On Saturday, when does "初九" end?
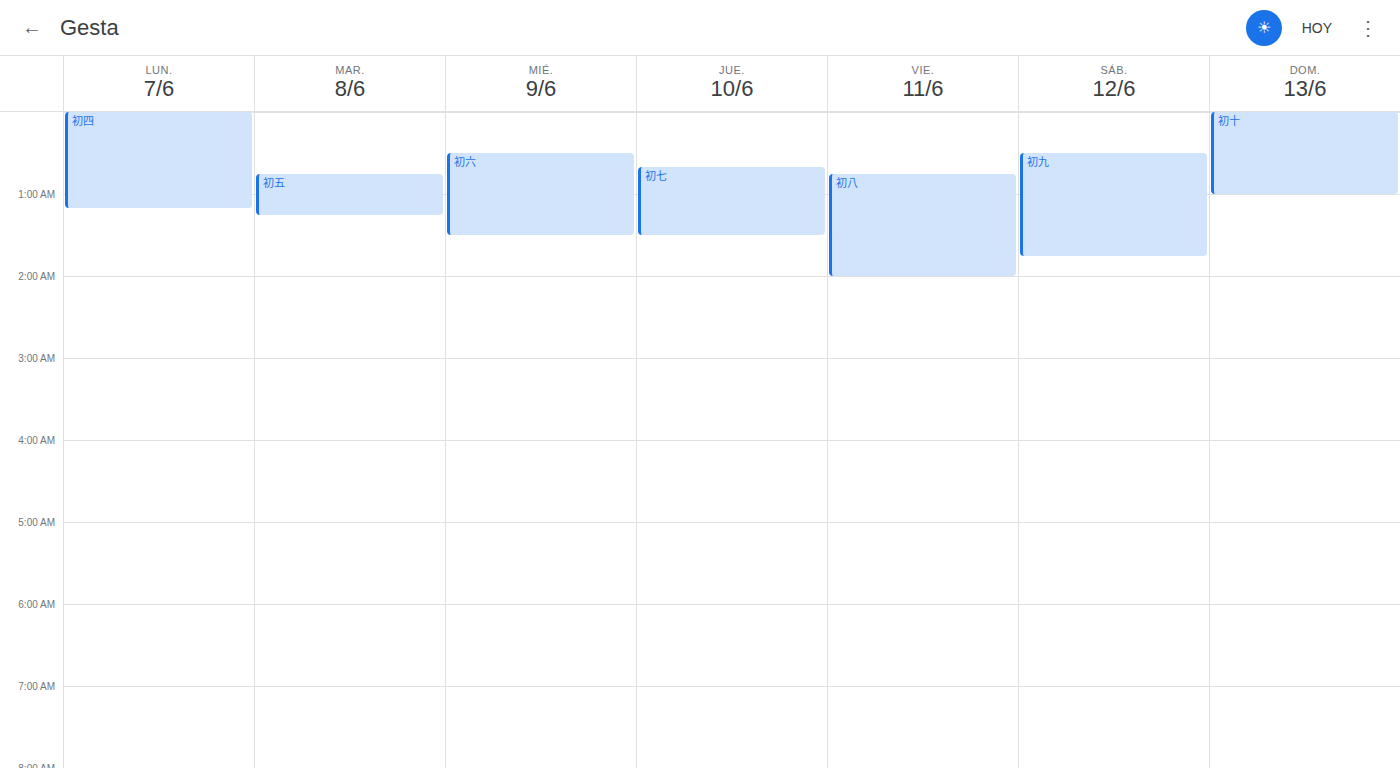
1:45 AM